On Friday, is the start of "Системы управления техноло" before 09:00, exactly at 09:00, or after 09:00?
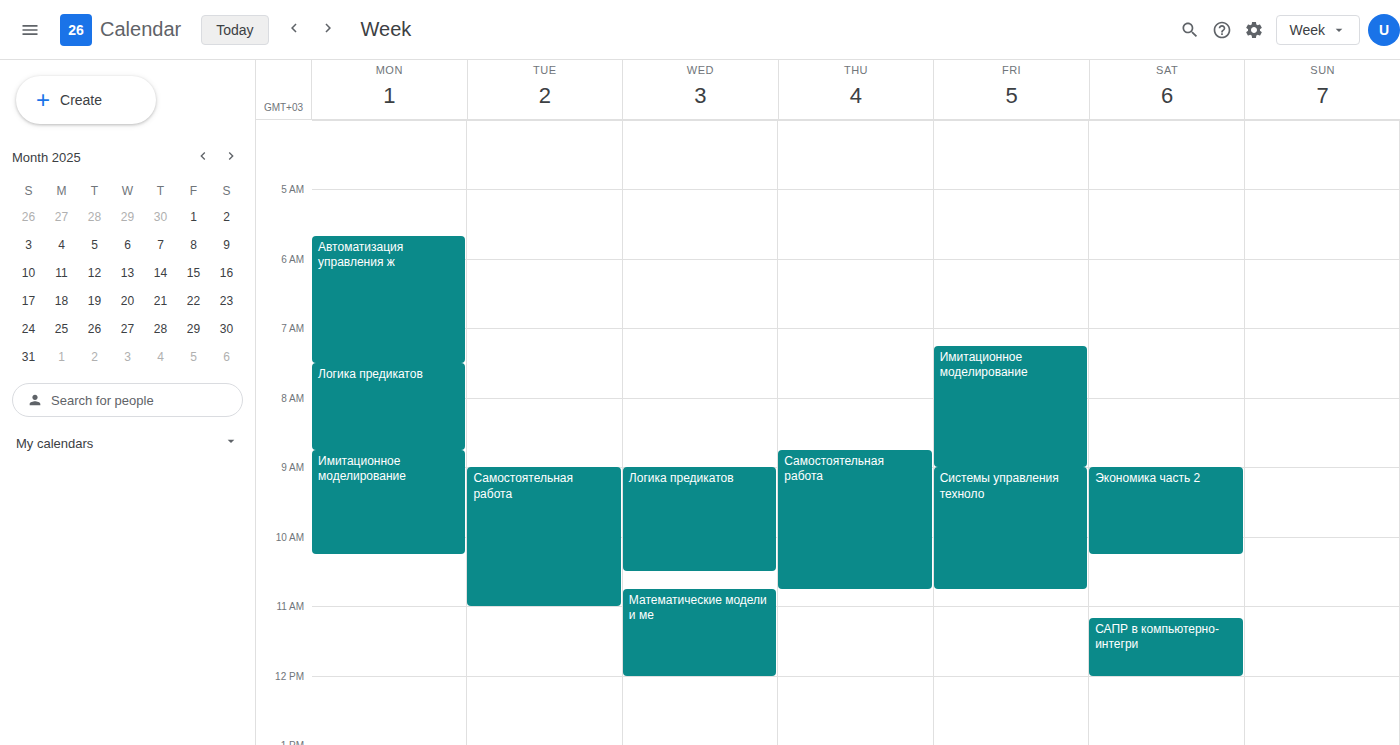
09:00 -- exactly at 09:00, on the 09:00 line.